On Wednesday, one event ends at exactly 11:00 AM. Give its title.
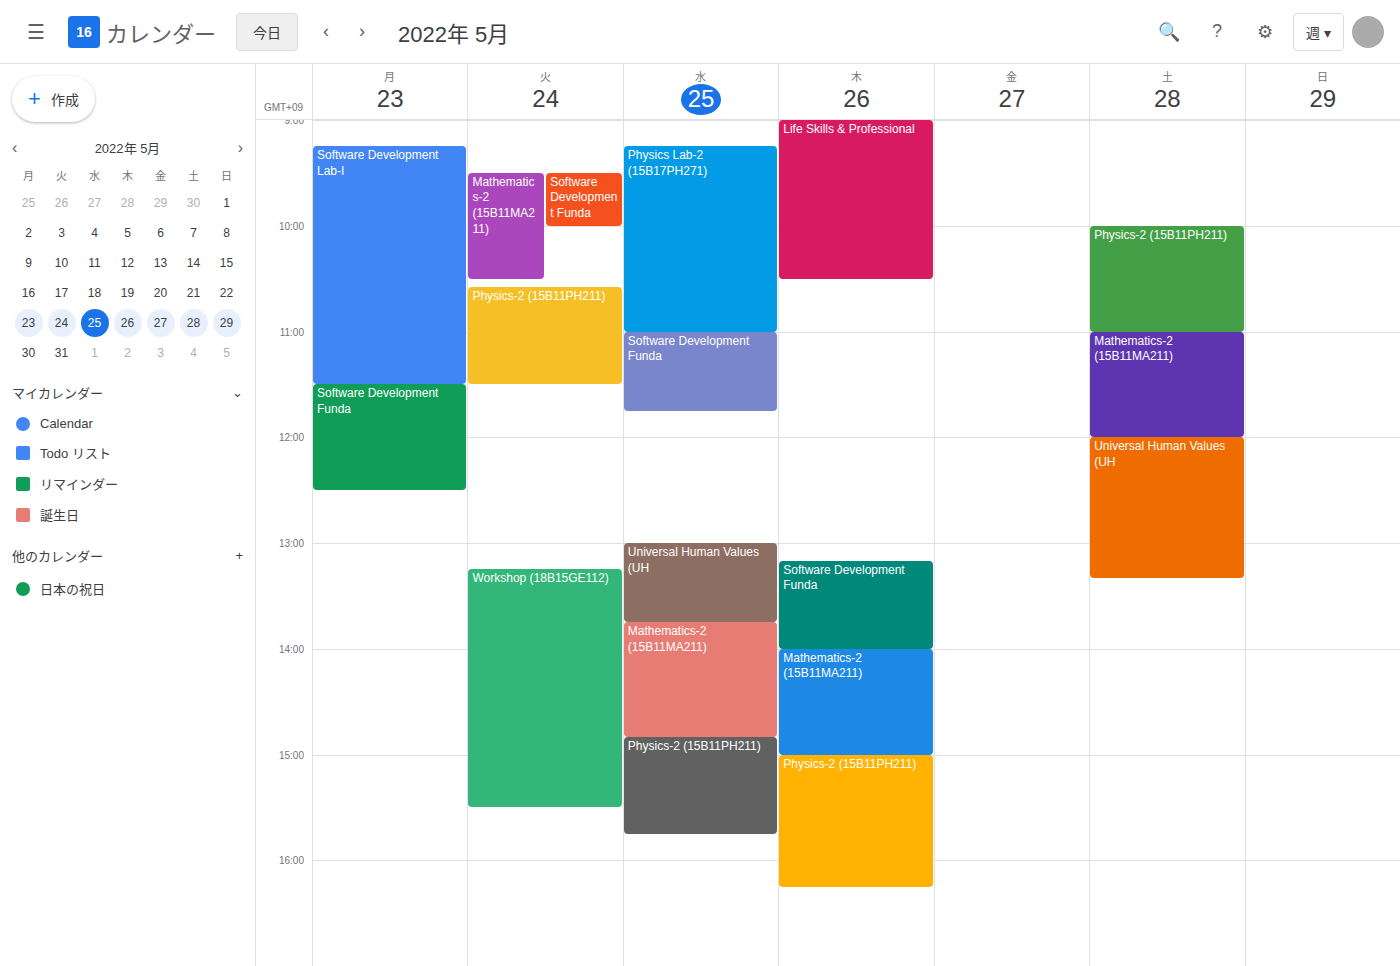
"Physics Lab-2 (15B17PH271)"